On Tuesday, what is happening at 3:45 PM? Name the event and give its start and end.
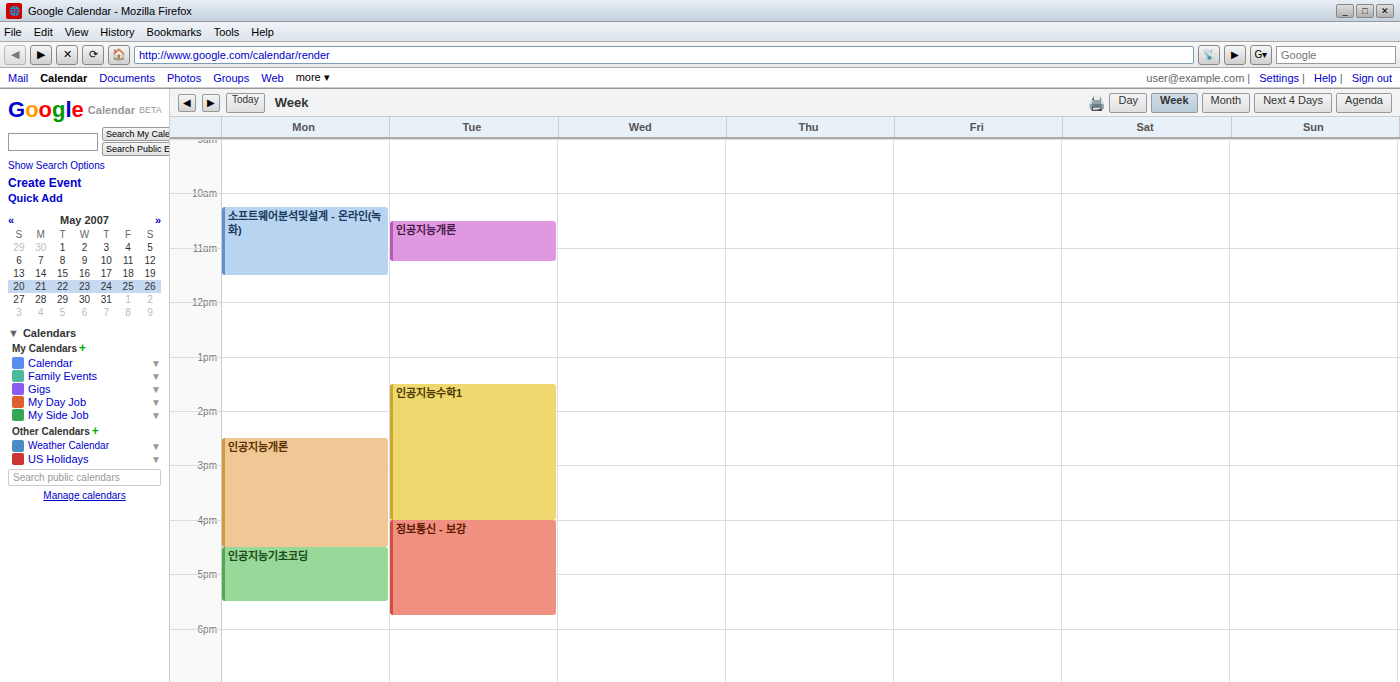
"인공지능수학1", 1:30 PM to 4:00 PM